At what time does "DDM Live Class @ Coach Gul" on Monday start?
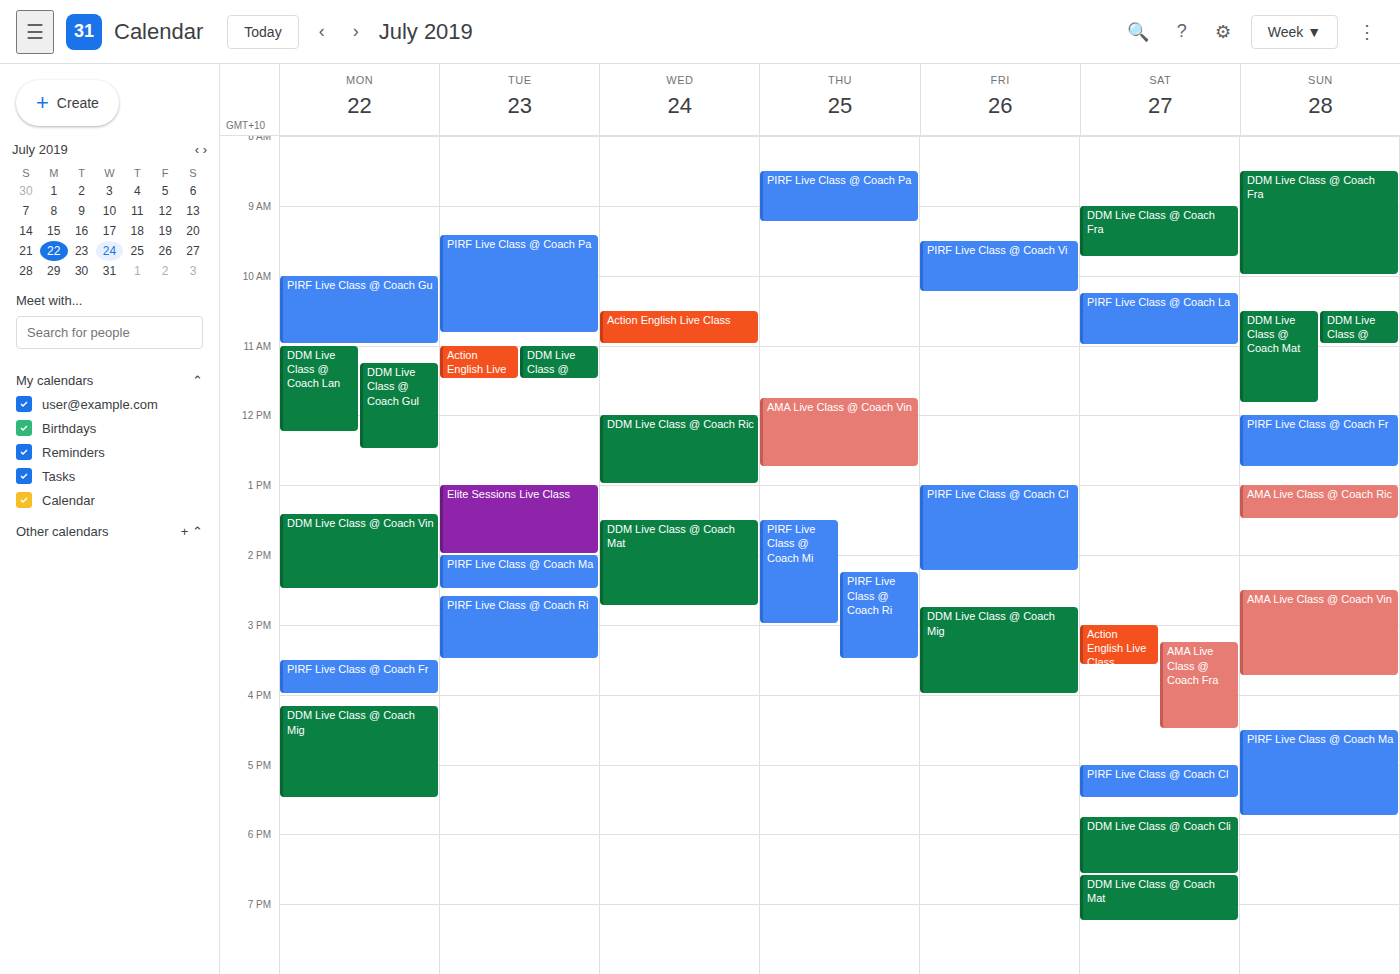
11:15 AM